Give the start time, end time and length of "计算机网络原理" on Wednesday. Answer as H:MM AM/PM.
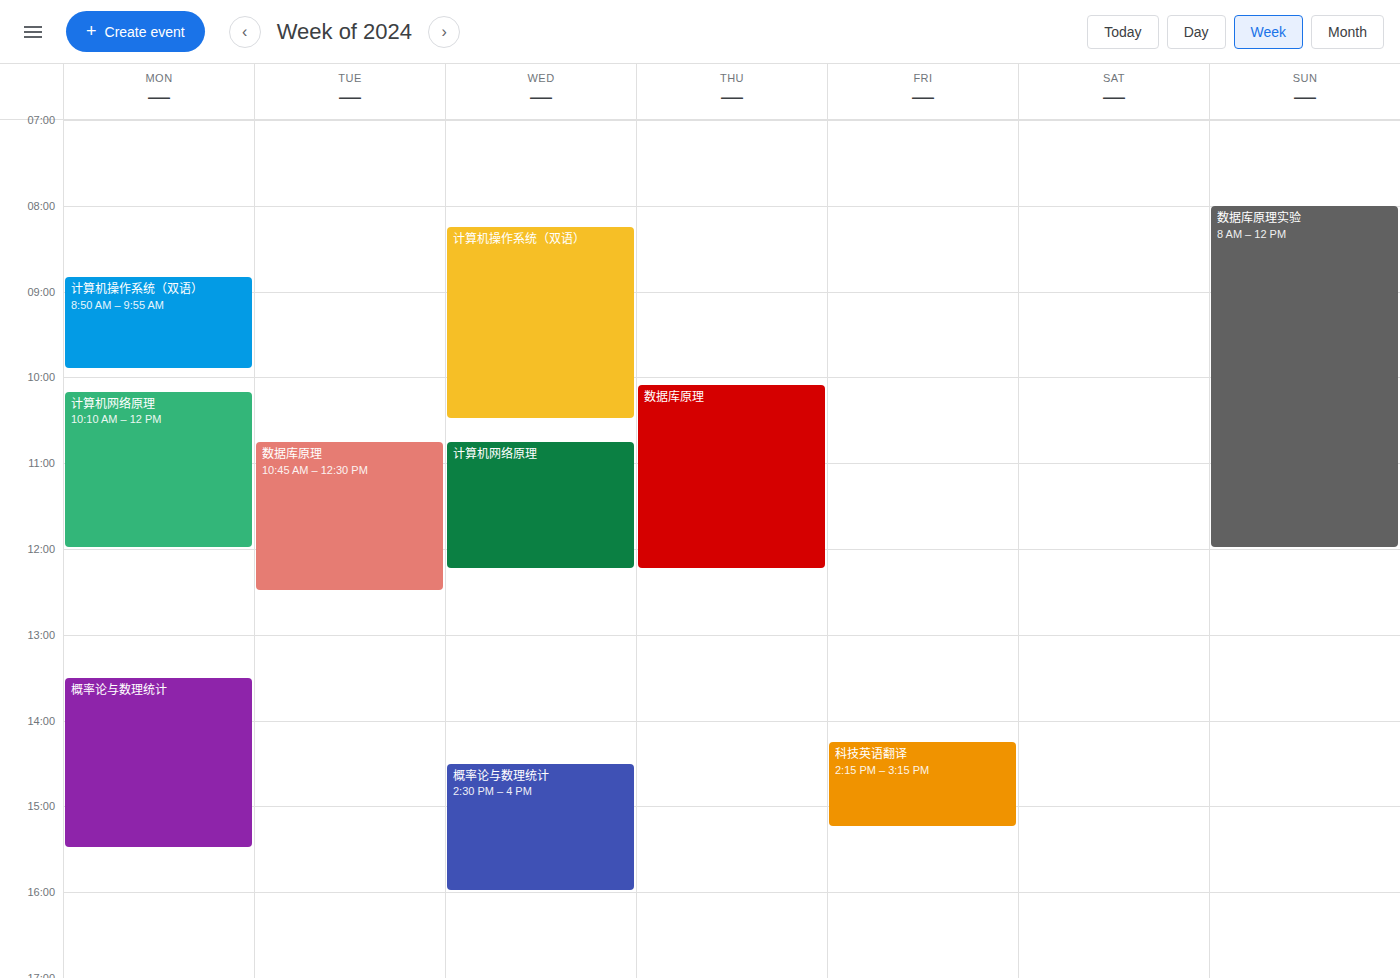
10:45 AM to 12:15 PM, 1 hour 30 minutes